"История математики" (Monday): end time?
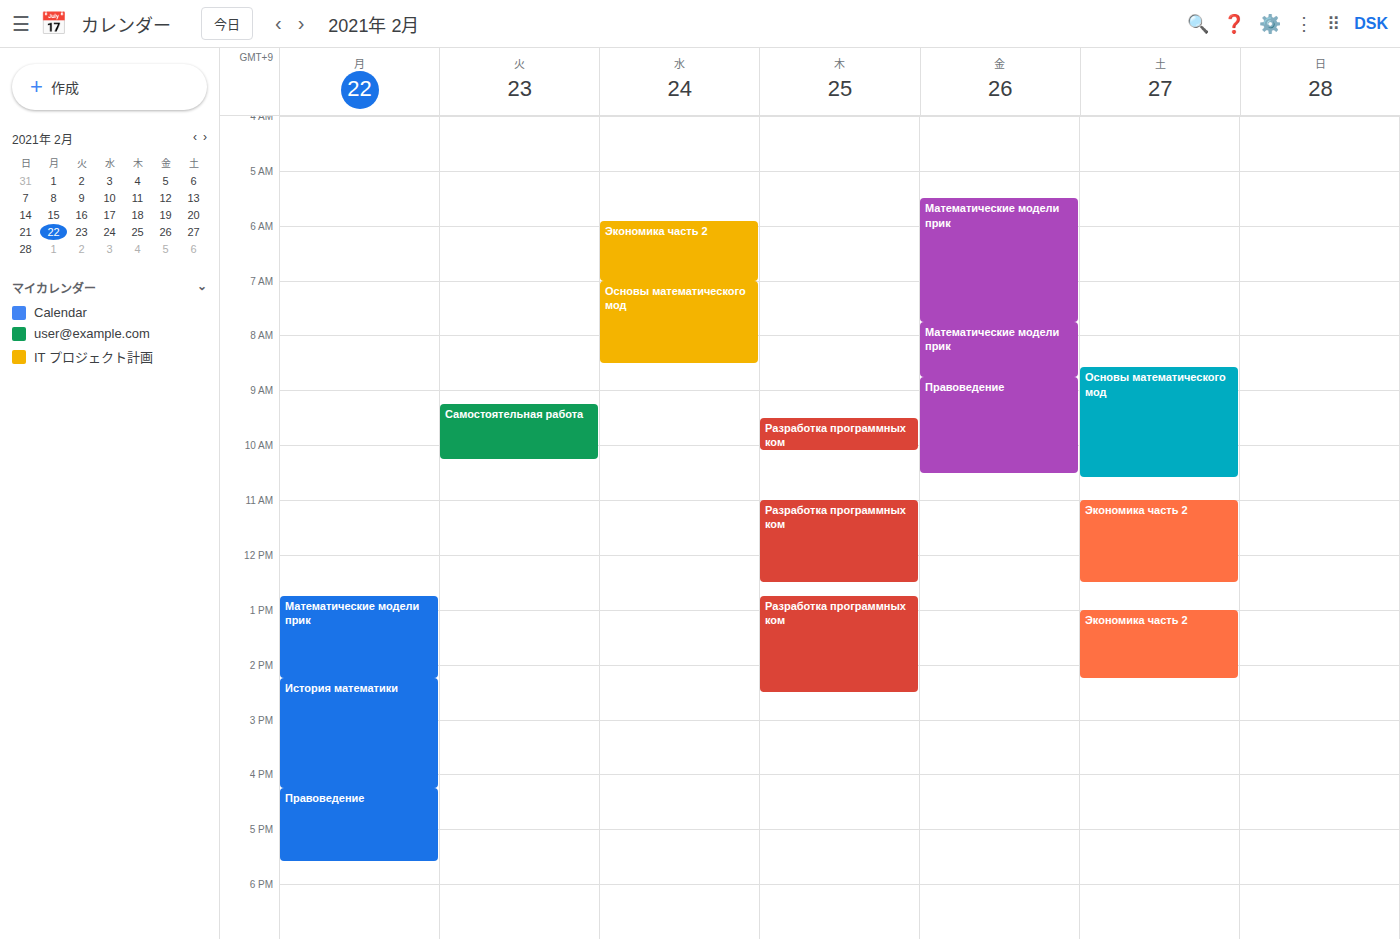
16:15